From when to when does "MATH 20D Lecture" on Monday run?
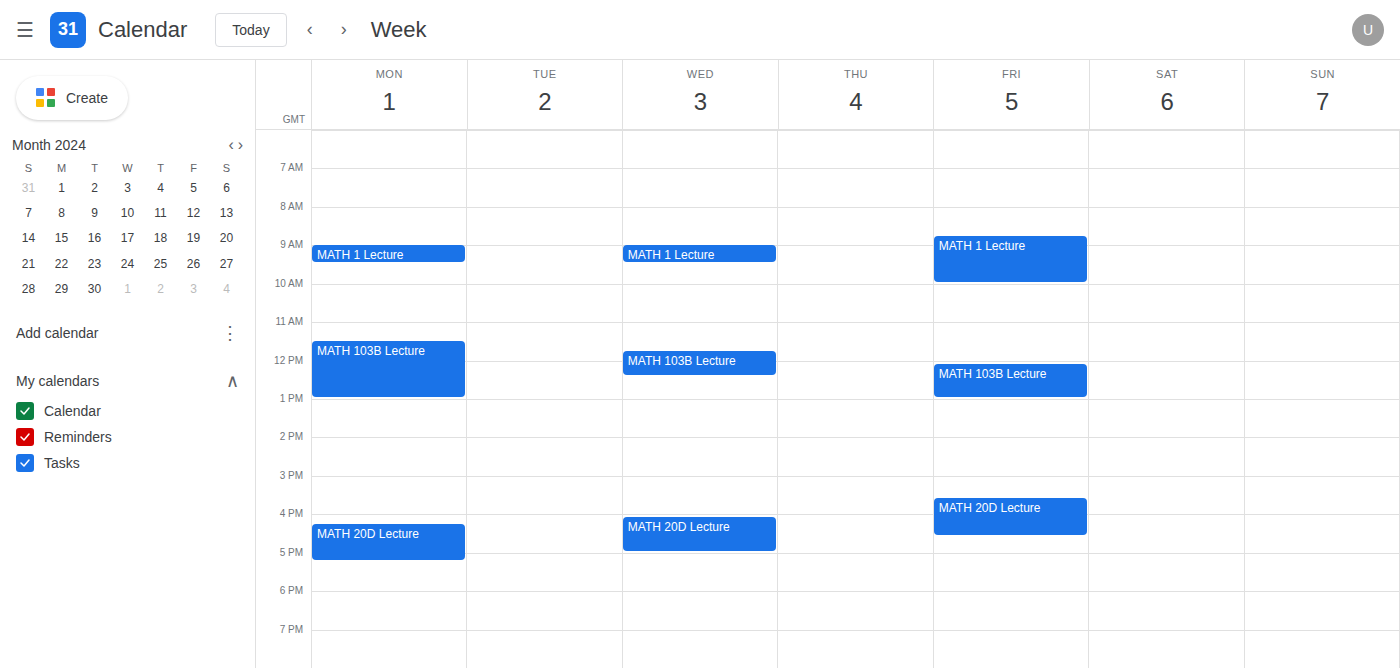
4:15 PM to 5:15 PM